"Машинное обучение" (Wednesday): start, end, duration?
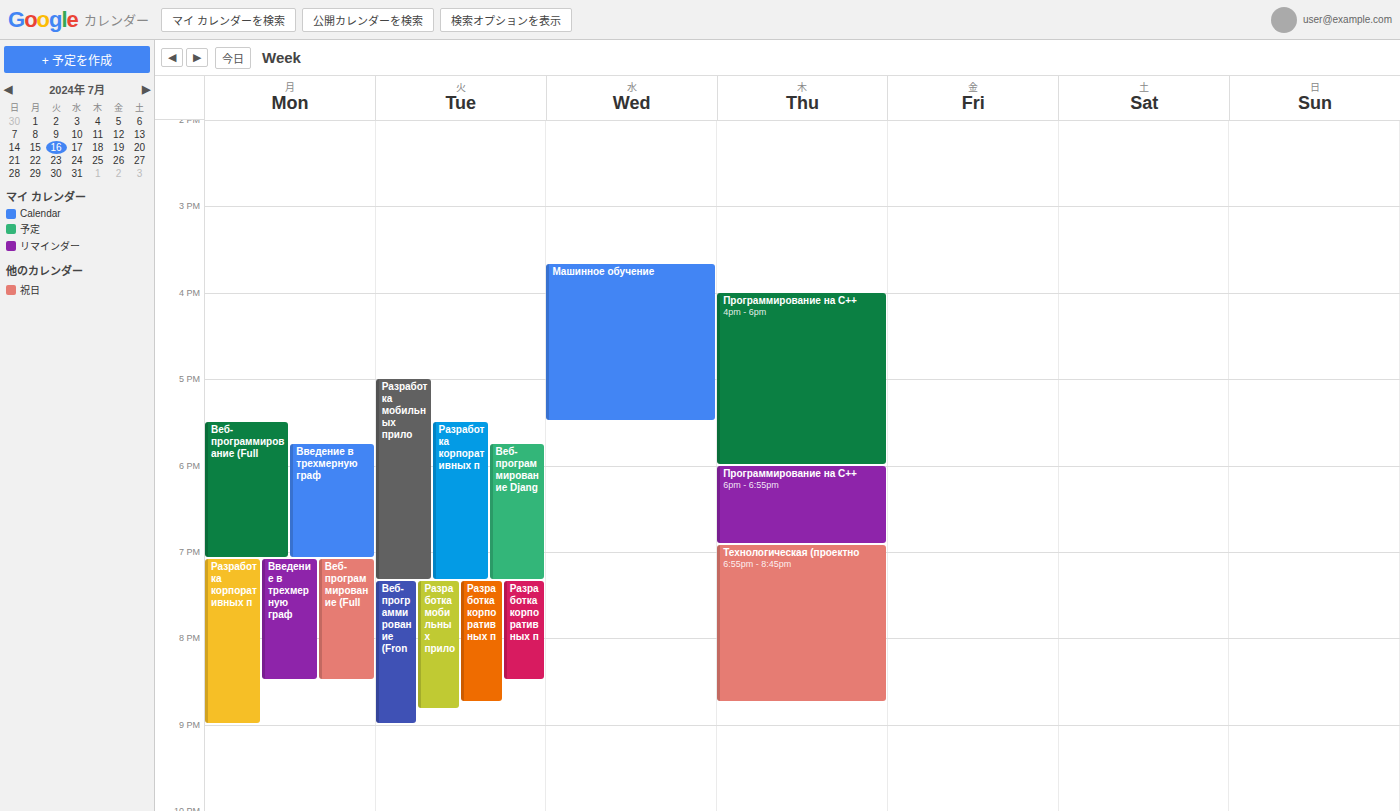
3:40 PM to 5:30 PM, 1 hour 50 minutes